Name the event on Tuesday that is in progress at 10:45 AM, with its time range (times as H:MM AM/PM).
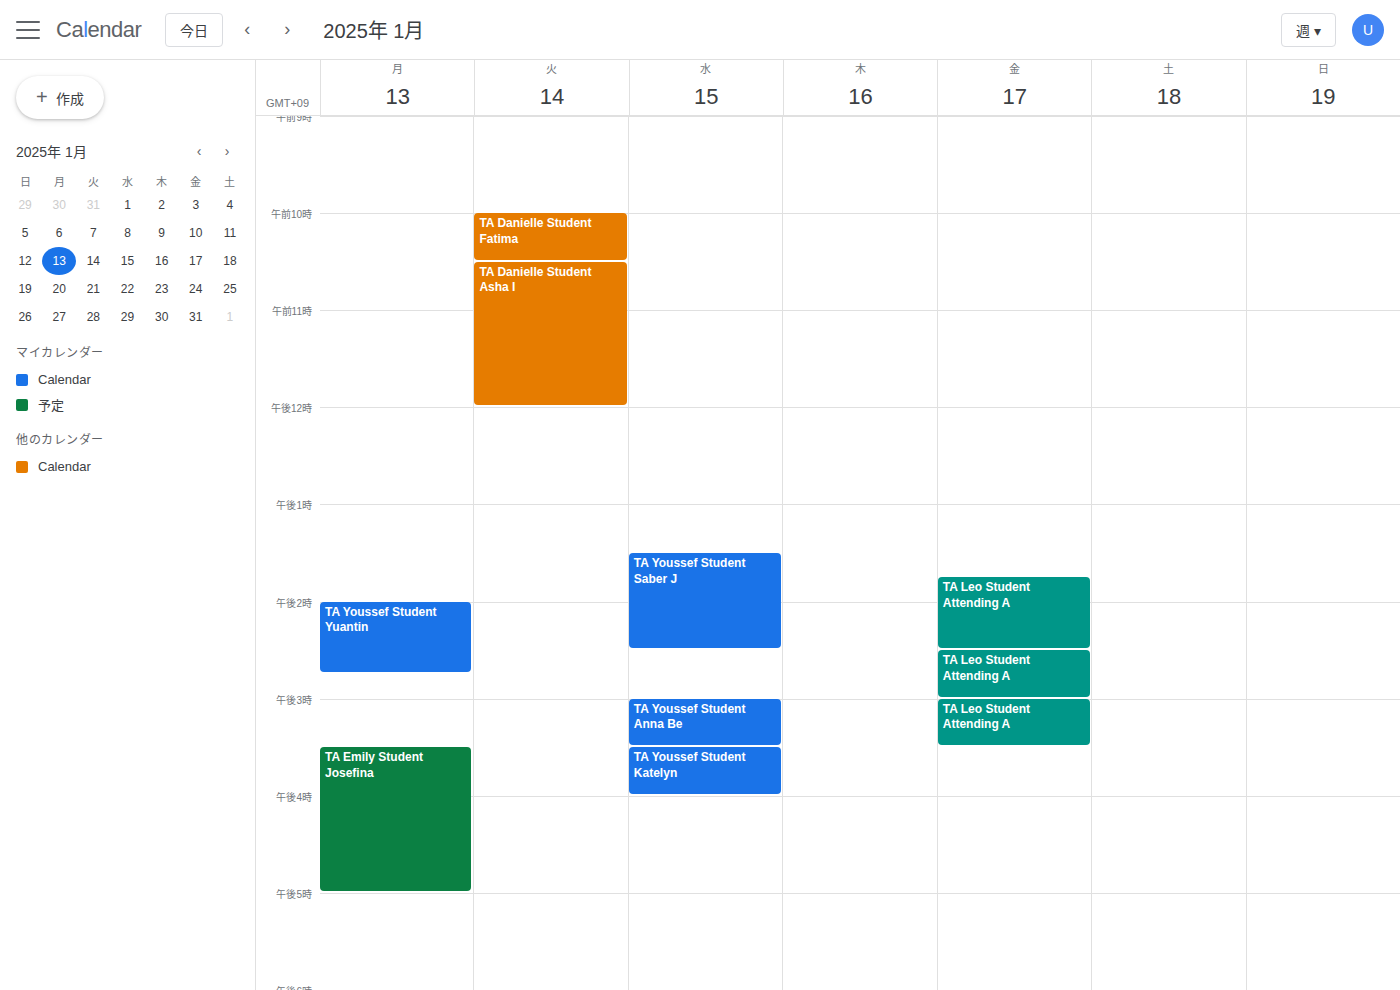
"TA Danielle Student Asha I", 10:30 AM to 12:00 PM